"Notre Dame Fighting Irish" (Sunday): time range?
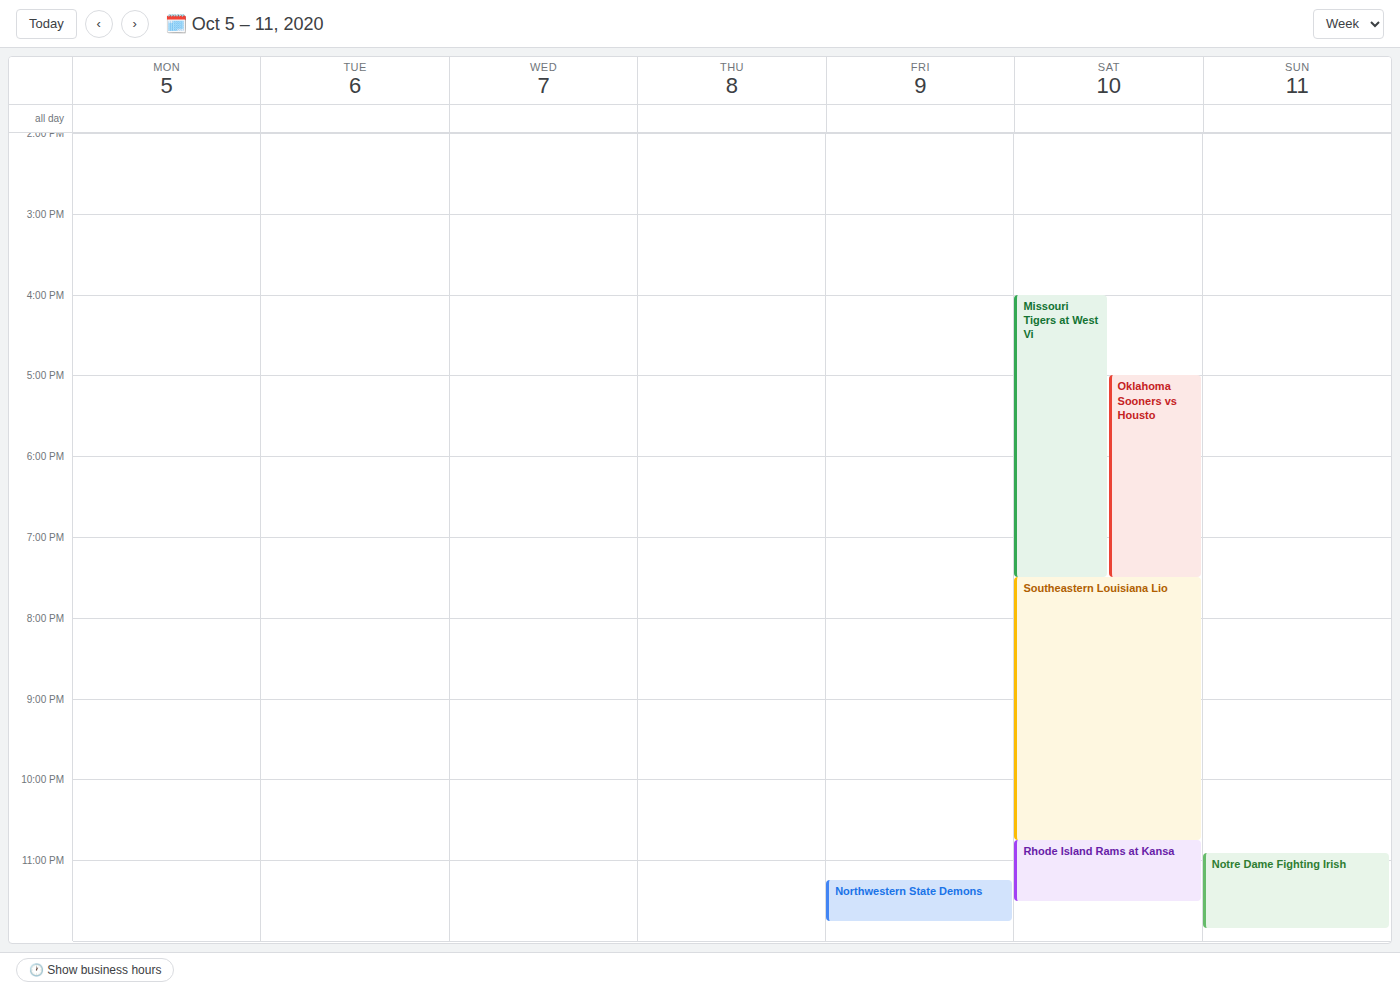
10:55 PM to 11:50 PM